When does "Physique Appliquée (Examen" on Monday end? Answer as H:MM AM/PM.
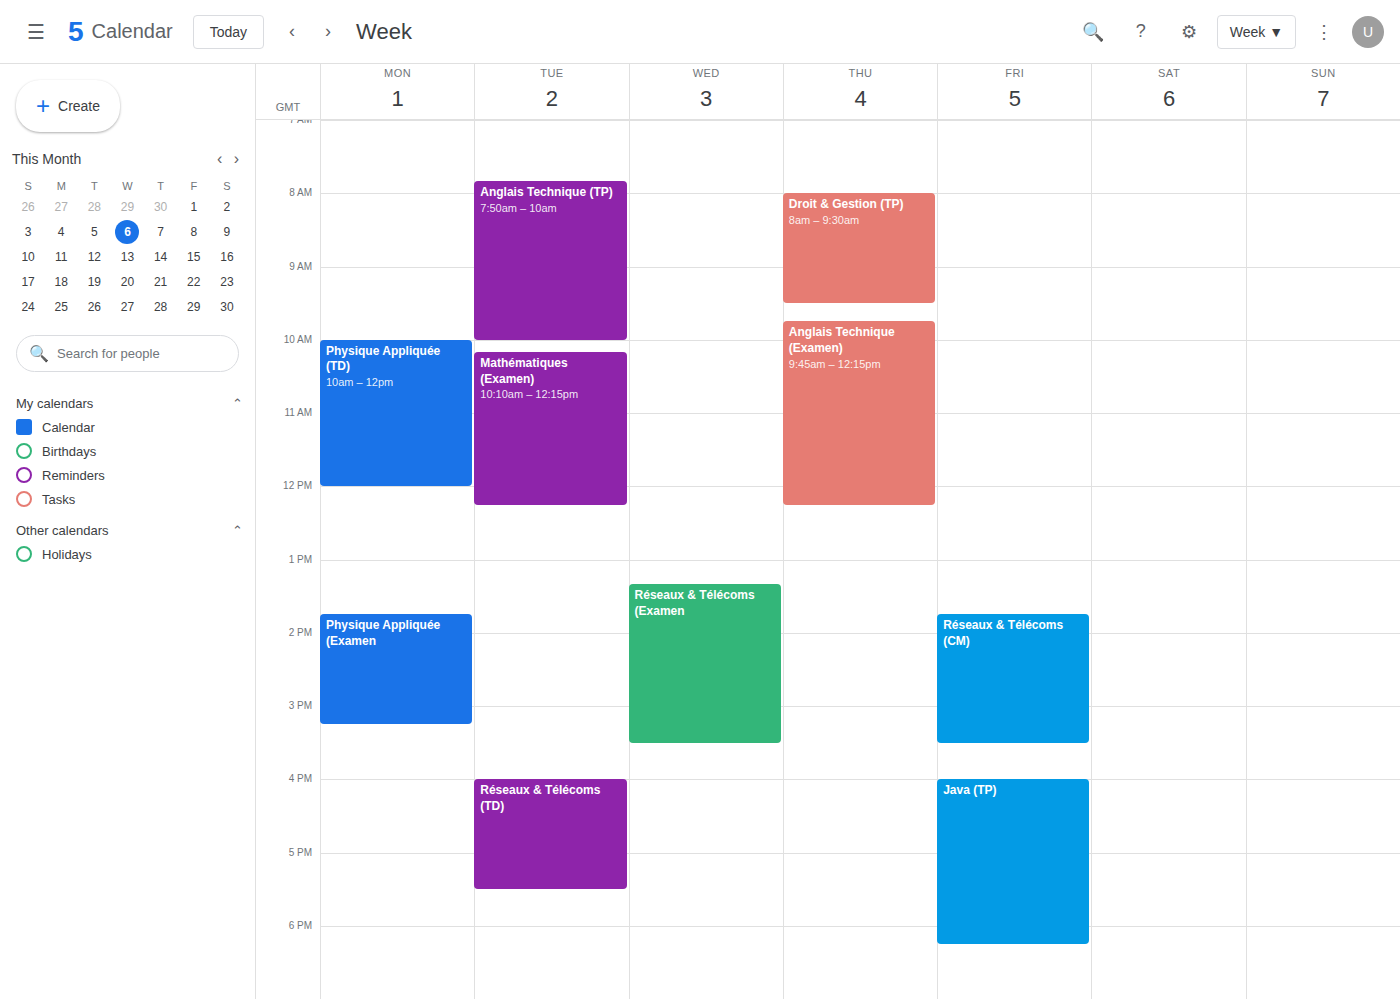
3:15 PM